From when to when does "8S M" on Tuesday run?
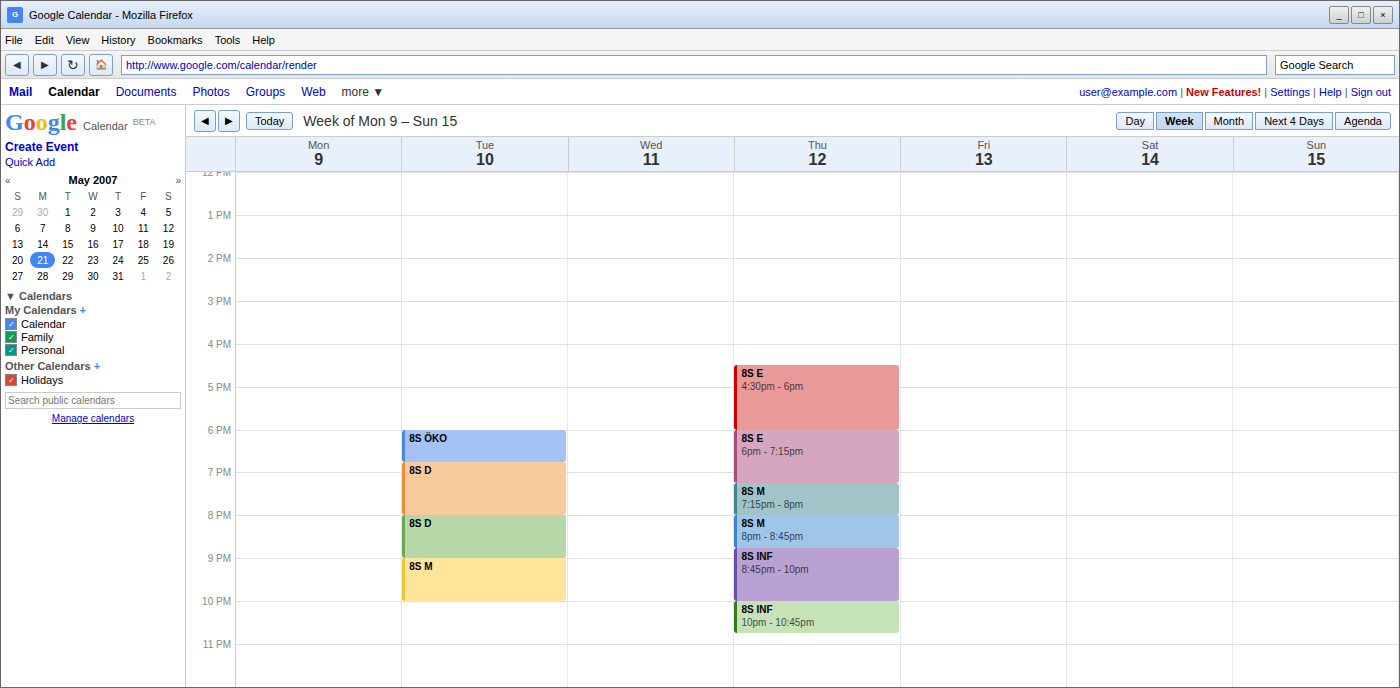
9:00 PM to 10:00 PM